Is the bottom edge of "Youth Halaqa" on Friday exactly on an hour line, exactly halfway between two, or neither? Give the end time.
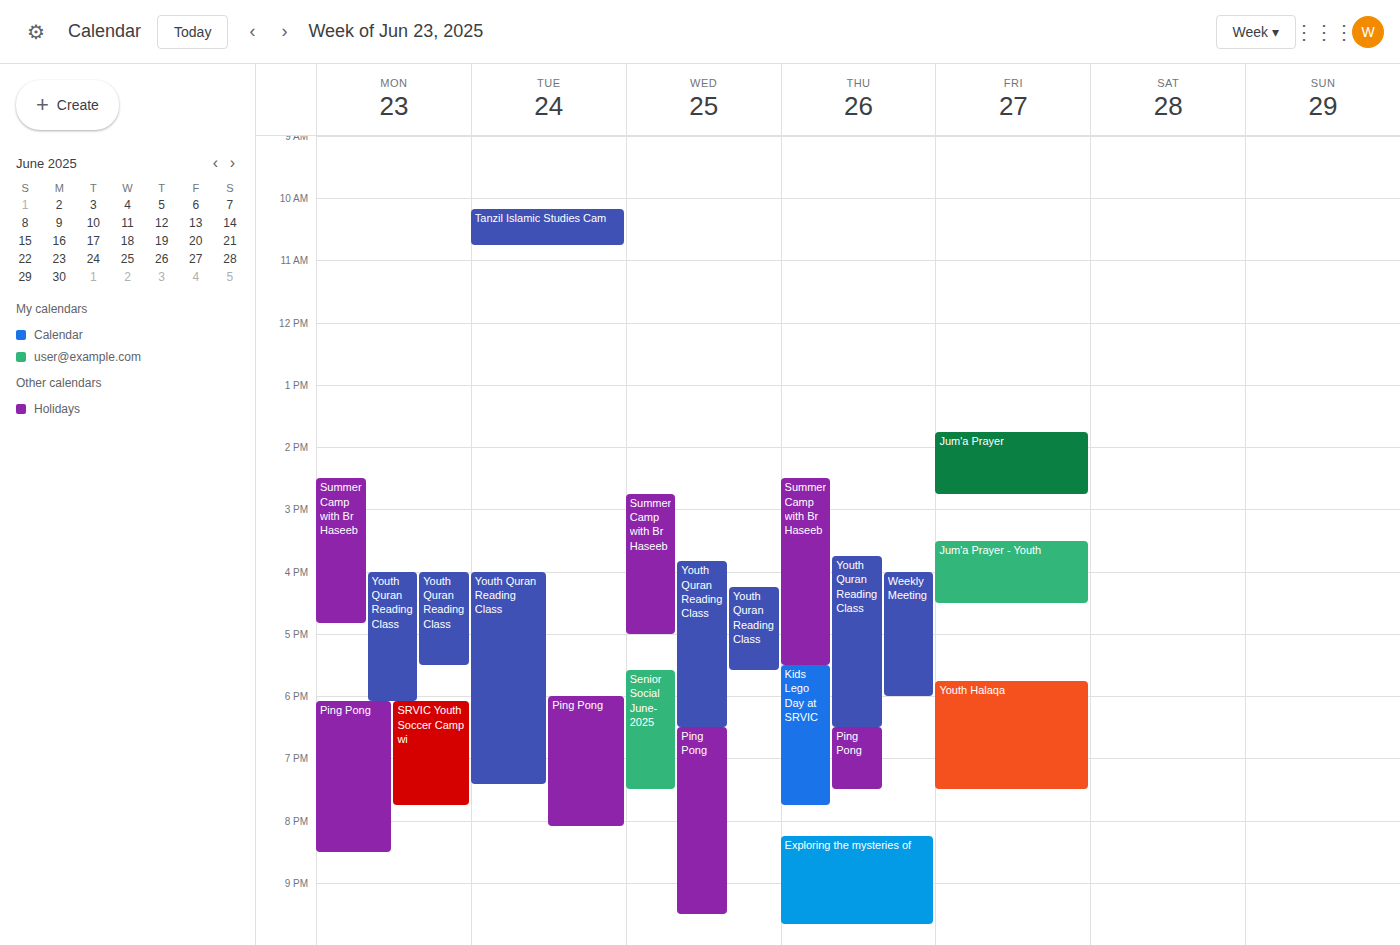
7:30 PM -- halfway between the 7 PM and 8 PM lines.